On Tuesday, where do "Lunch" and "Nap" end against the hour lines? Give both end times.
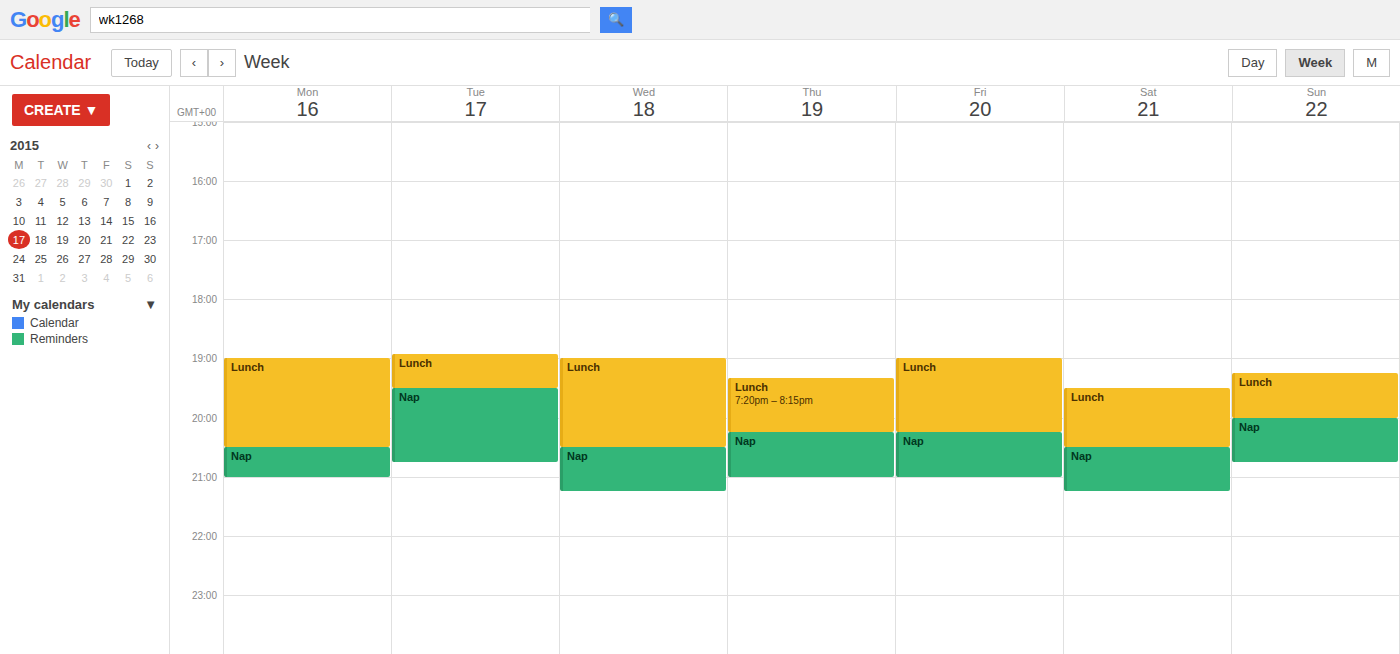
"Lunch": 7:30 PM, halfway between the 7 PM and 8 PM lines. "Nap": 8:45 PM, neither: three quarters of the way from the 8 PM line to the 9 PM line.